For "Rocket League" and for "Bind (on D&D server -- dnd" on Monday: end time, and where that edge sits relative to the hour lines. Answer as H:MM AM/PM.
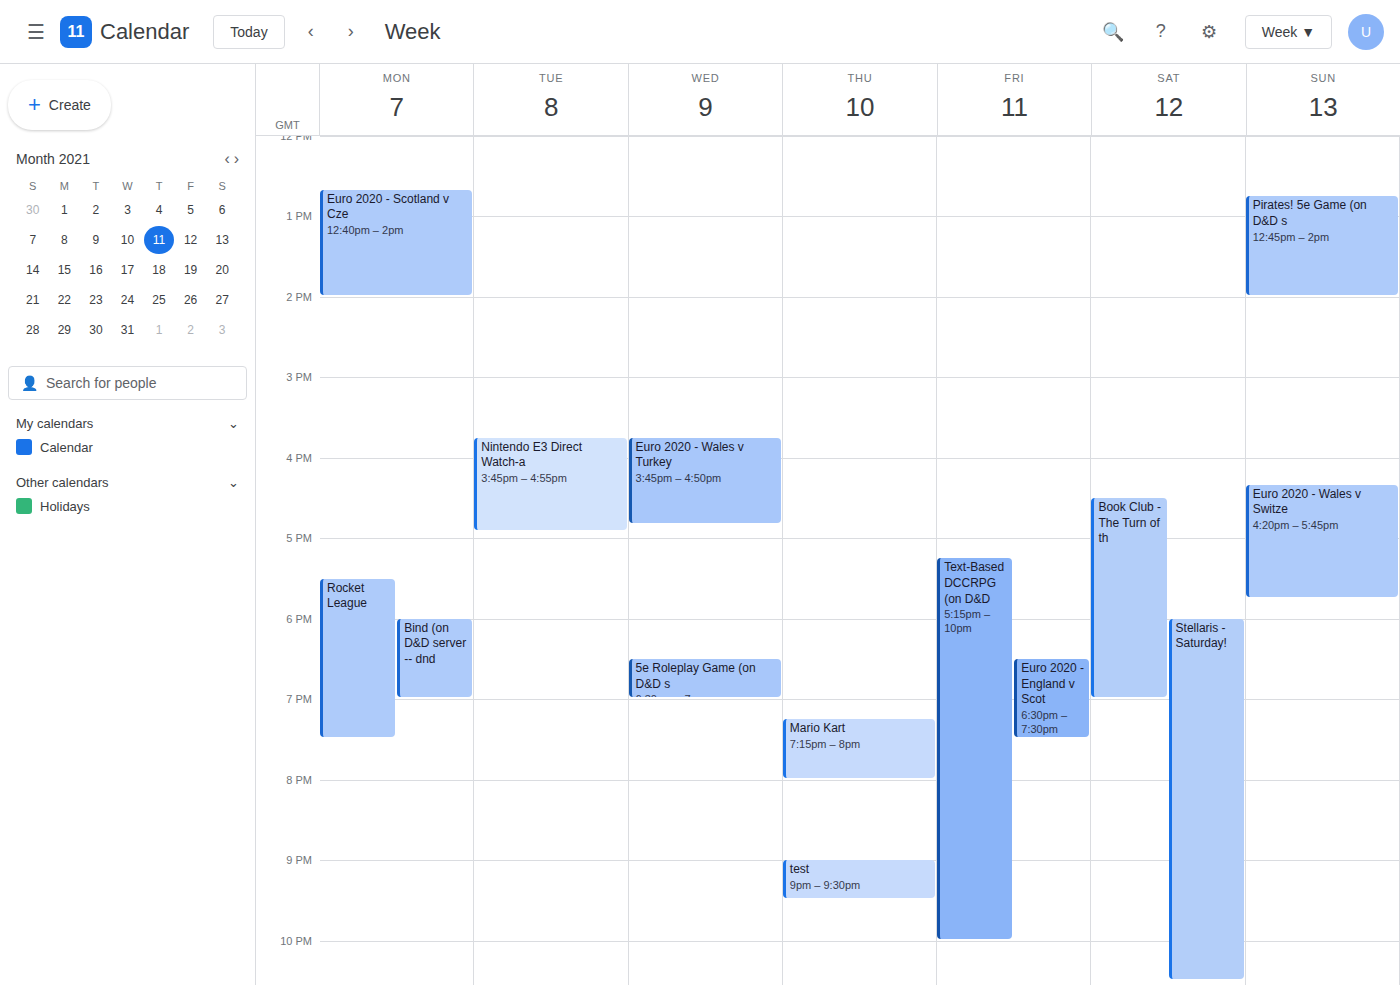
"Rocket League": 7:30 PM, halfway between the 7 PM and 8 PM lines. "Bind (on D&D server -- dnd": 7:00 PM, exactly on the 7 PM line.